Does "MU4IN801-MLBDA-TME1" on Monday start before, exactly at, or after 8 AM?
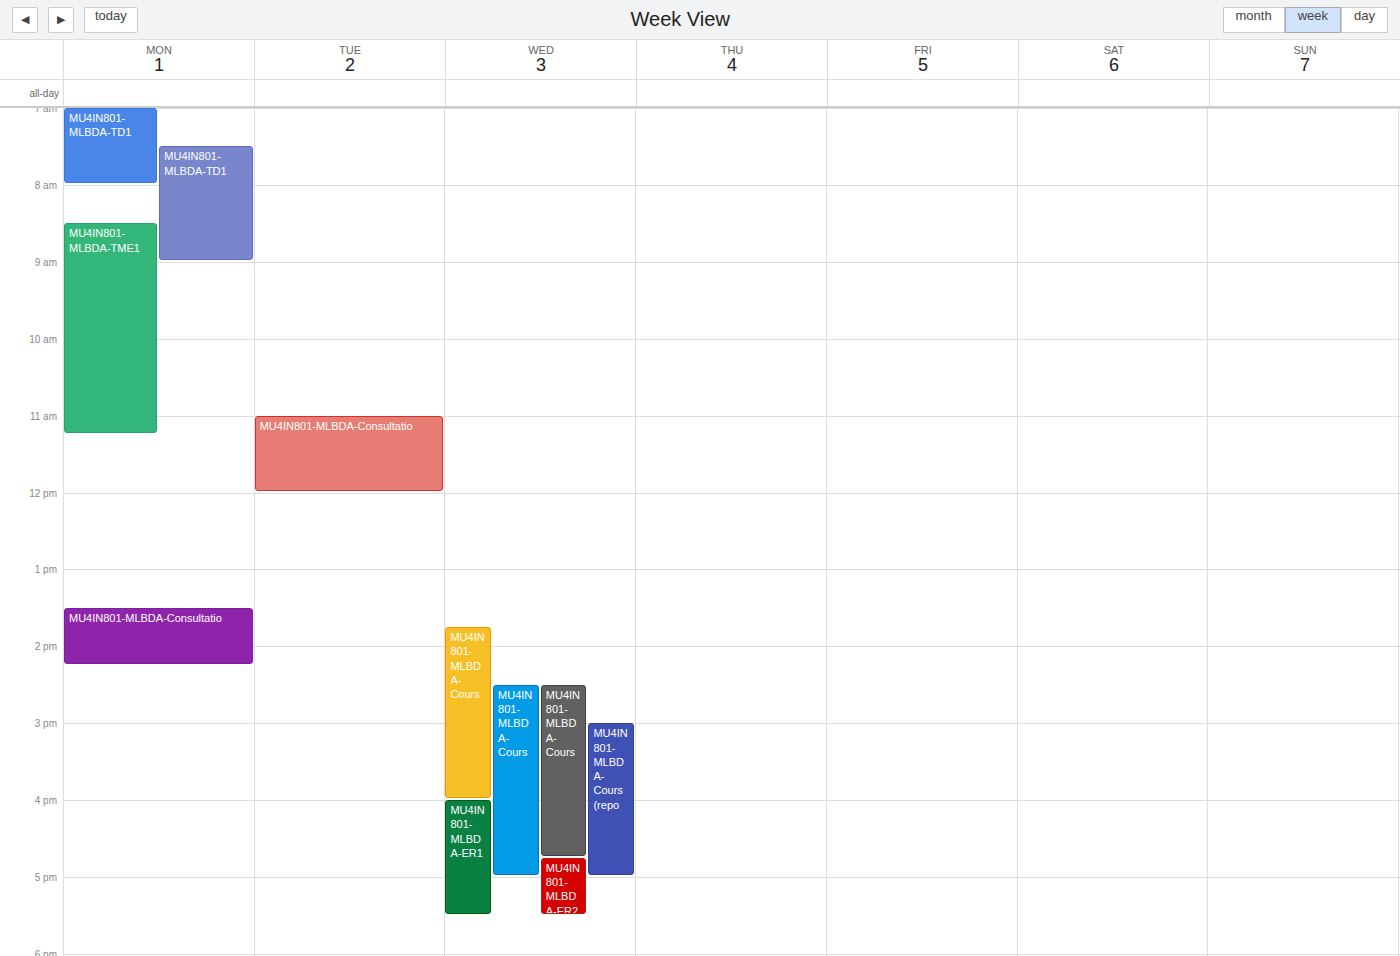
8:30 AM -- after 8 AM, 30 minutes below the 8 AM line.